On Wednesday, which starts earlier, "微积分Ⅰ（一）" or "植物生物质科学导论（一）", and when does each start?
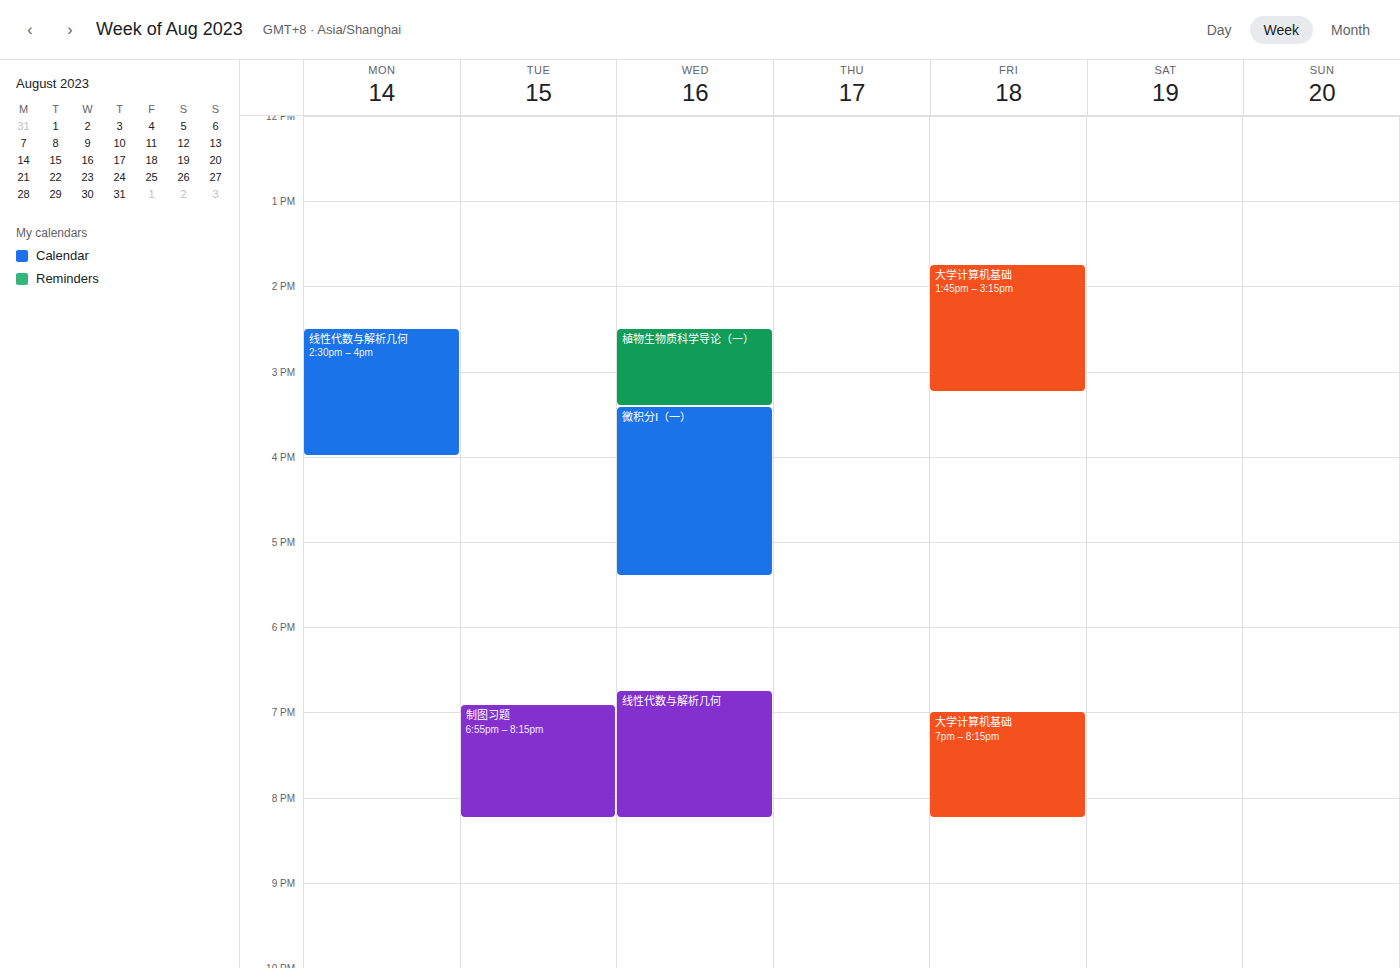
"植物生物质科学导论（一）" 2:30 PM; "微积分Ⅰ（一）" 3:25 PM.